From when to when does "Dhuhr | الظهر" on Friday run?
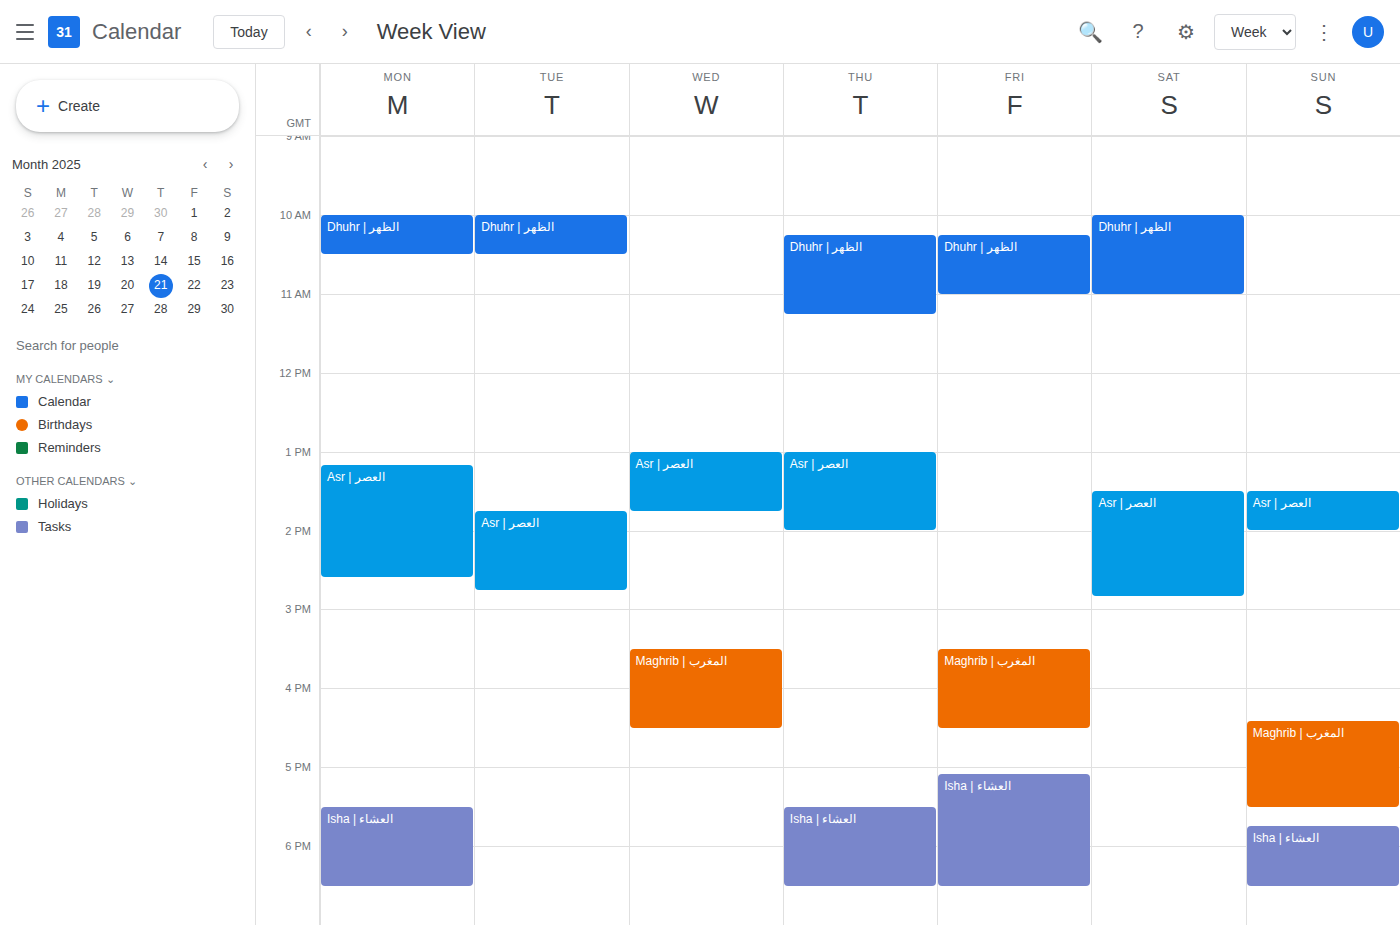
10:15 to 11:00